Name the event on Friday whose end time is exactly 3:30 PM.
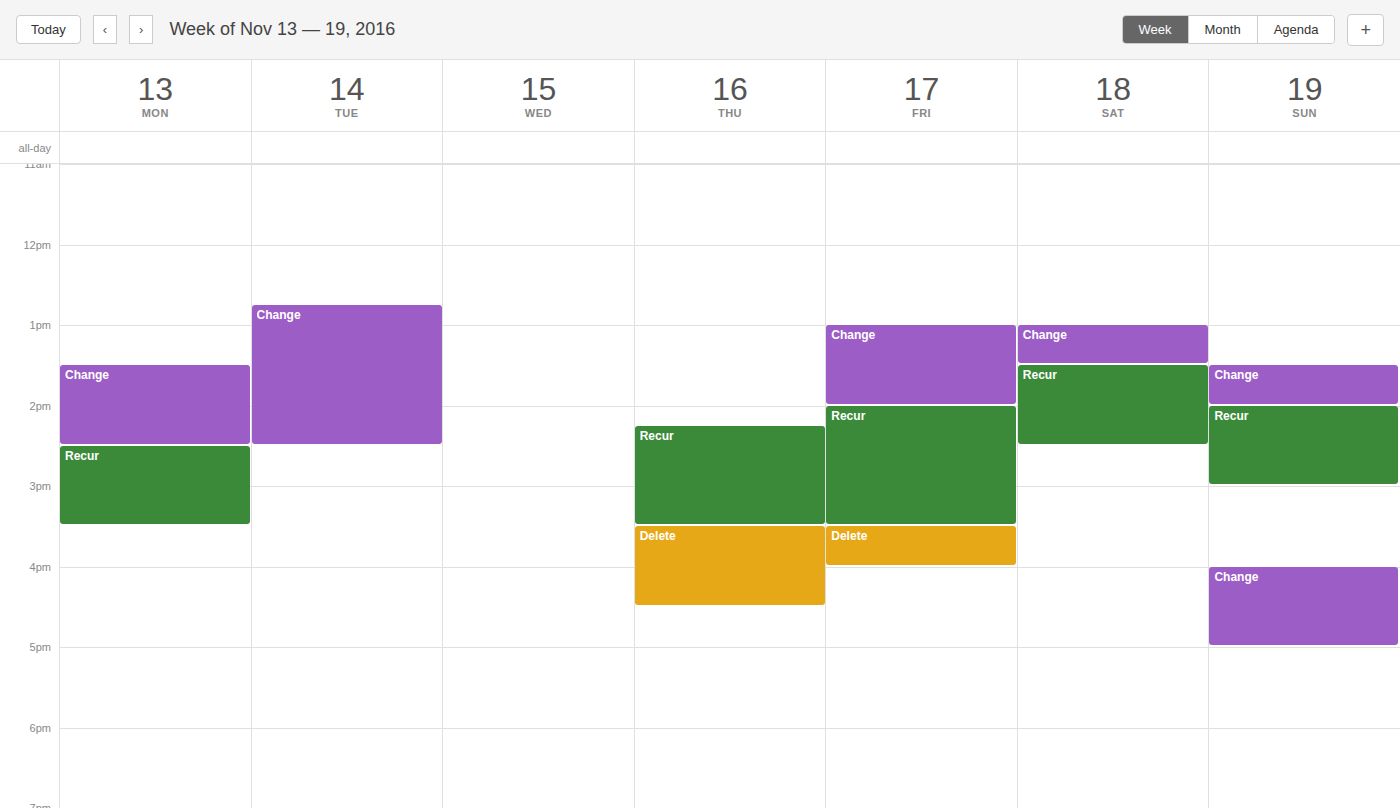
"Recur"